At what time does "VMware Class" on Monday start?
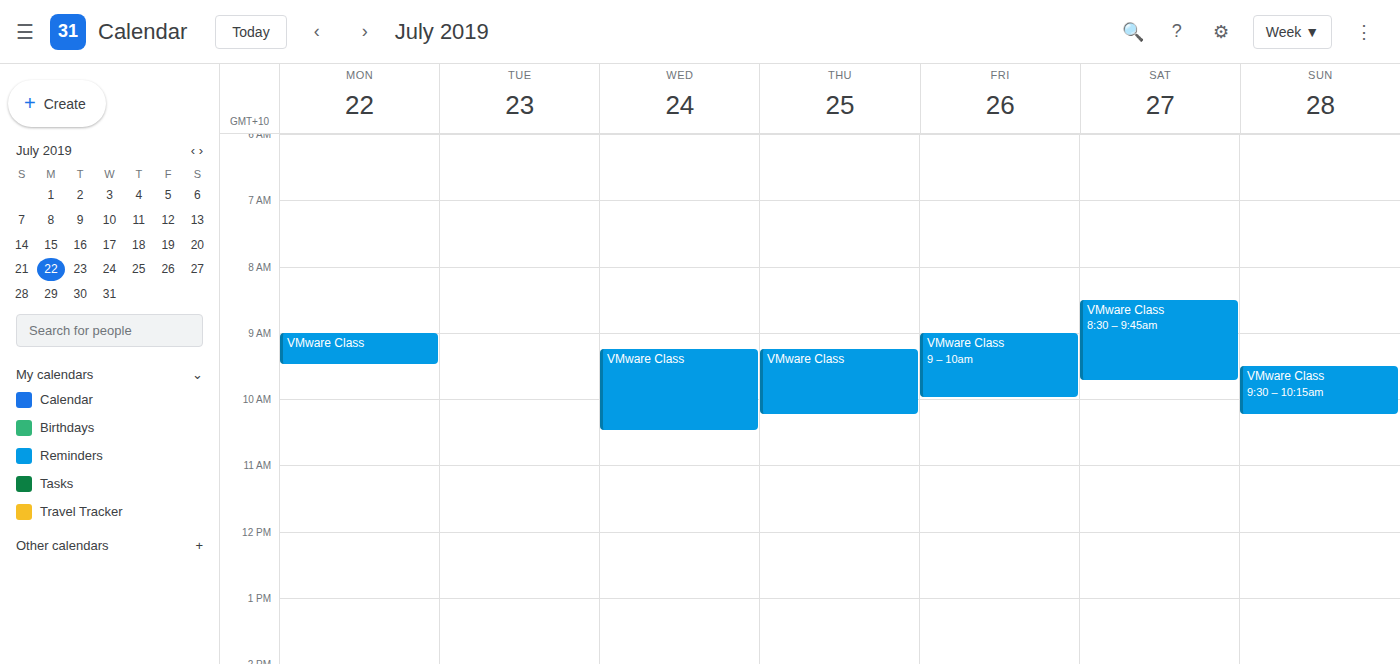
9:00 AM